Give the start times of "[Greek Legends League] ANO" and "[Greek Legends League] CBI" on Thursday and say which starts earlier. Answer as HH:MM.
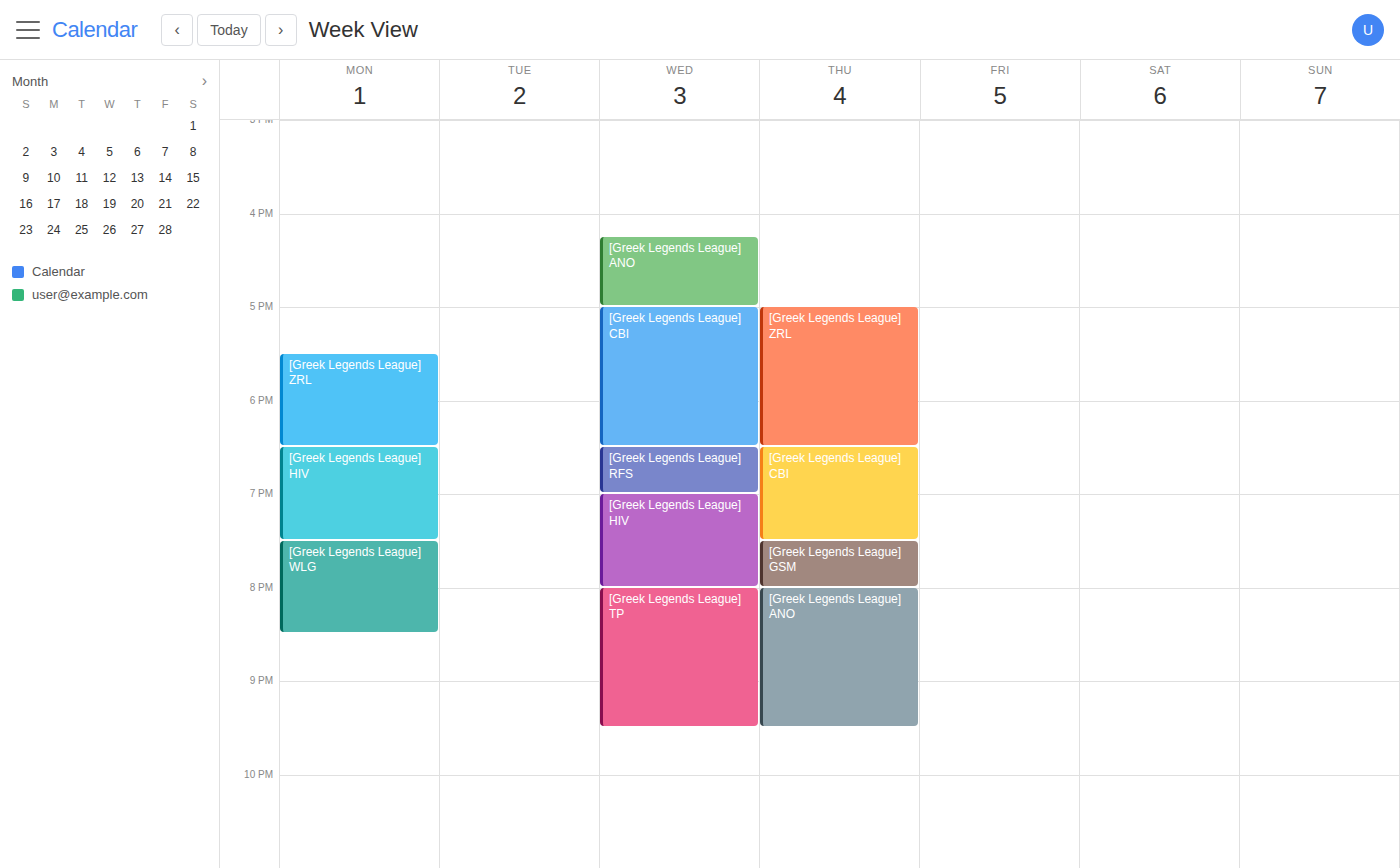
"[Greek Legends League] CBI" 18:30; "[Greek Legends League] ANO" 20:00.